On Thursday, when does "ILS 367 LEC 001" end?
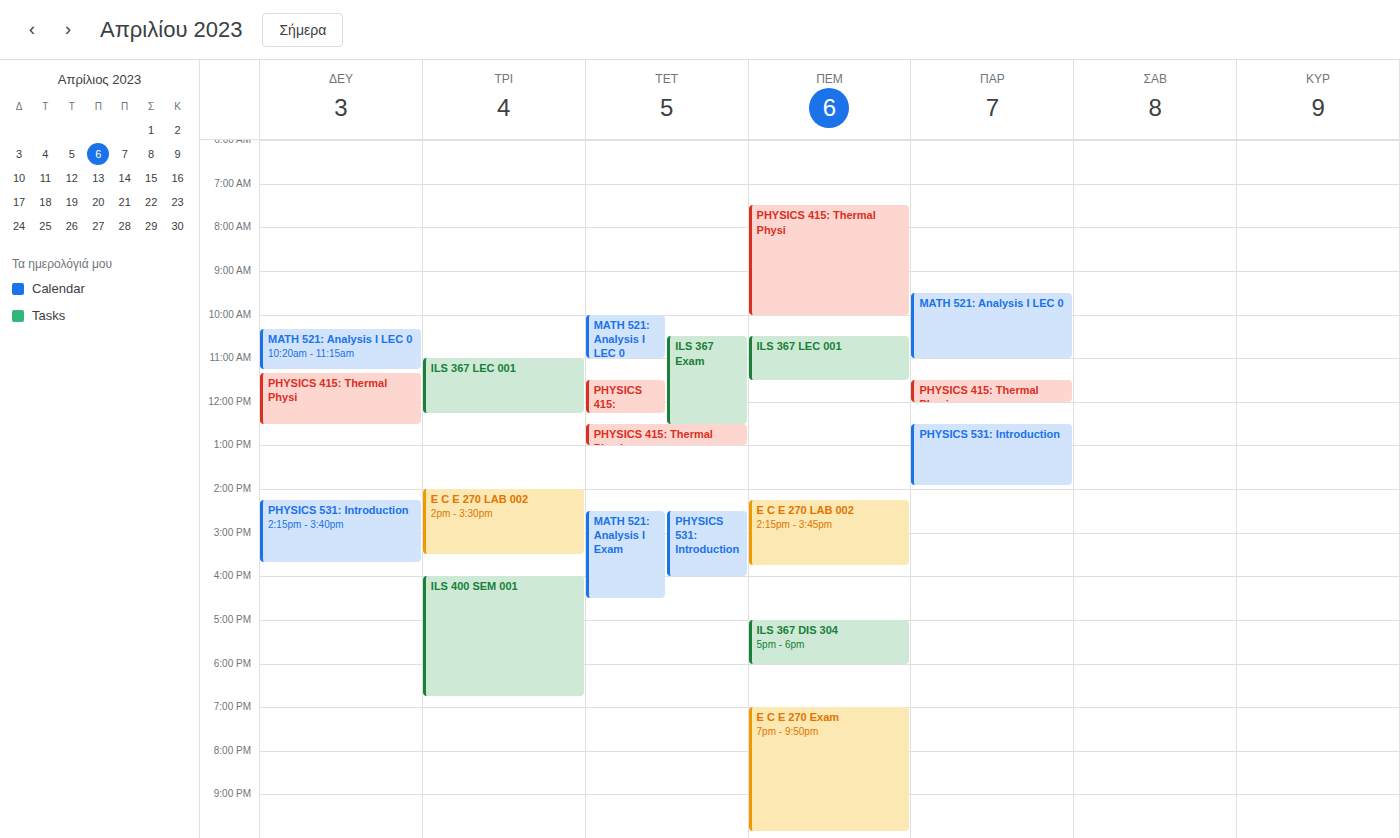
11:30 AM